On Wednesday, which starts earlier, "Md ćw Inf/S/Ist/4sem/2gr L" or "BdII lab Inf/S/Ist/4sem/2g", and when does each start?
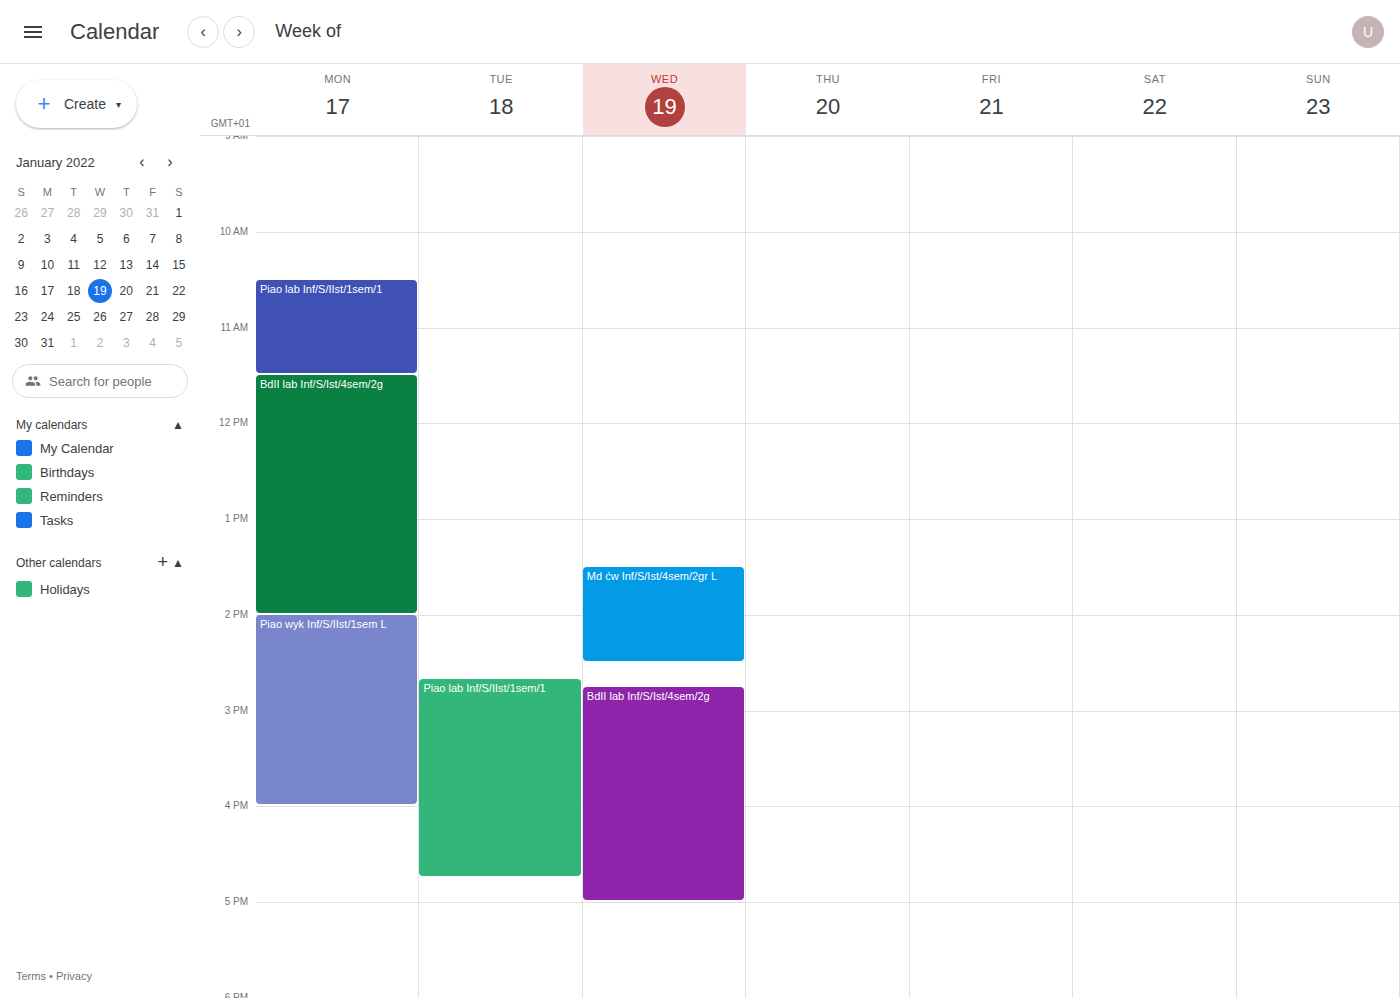
"Md ćw Inf/S/Ist/4sem/2gr L" 1:30 PM; "BdII lab Inf/S/Ist/4sem/2g" 2:45 PM.